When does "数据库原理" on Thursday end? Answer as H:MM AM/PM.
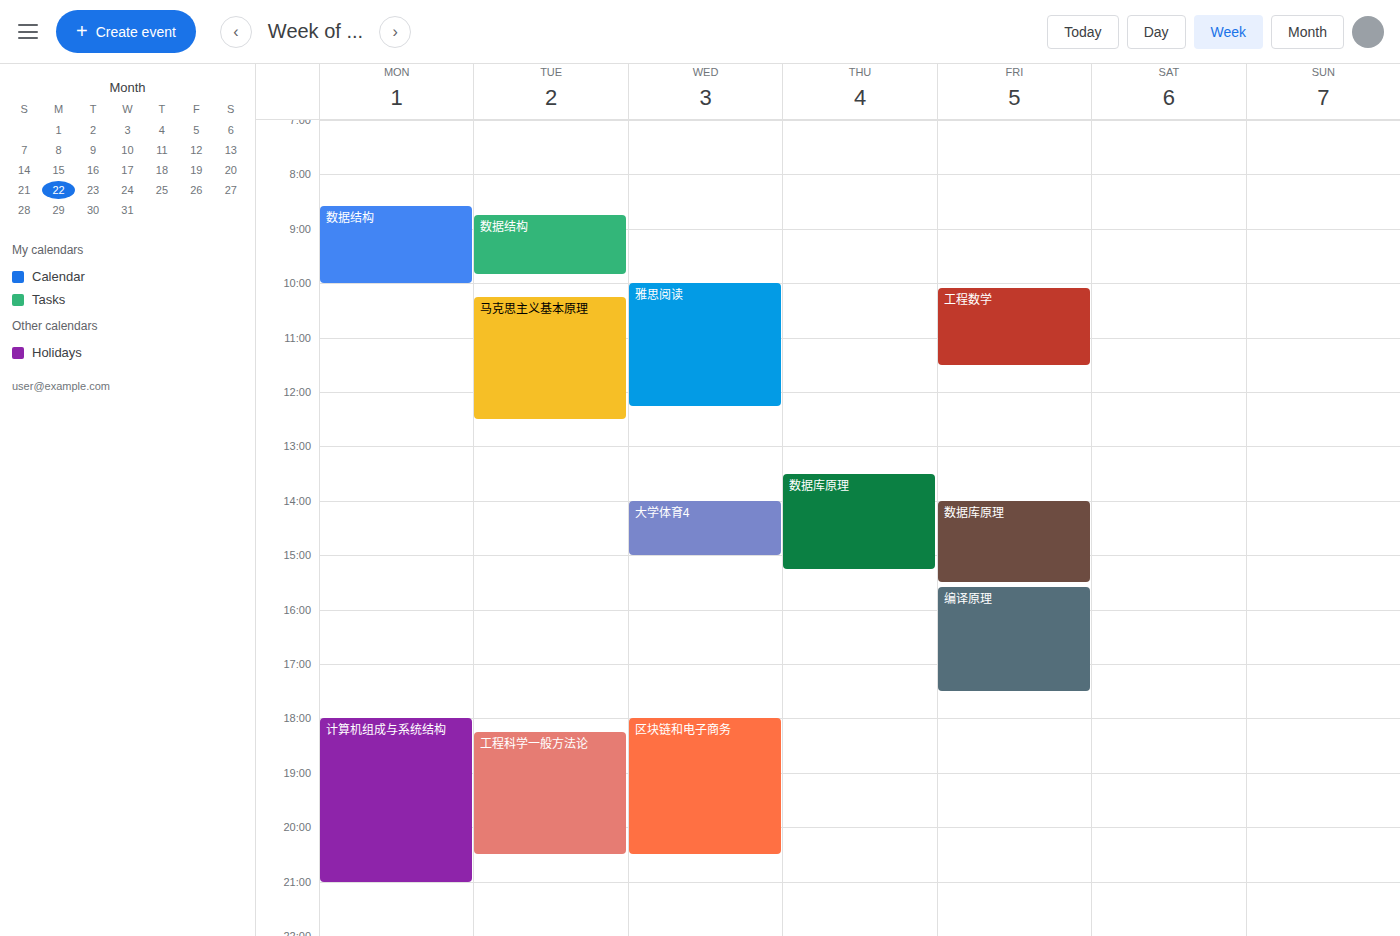
3:15 PM